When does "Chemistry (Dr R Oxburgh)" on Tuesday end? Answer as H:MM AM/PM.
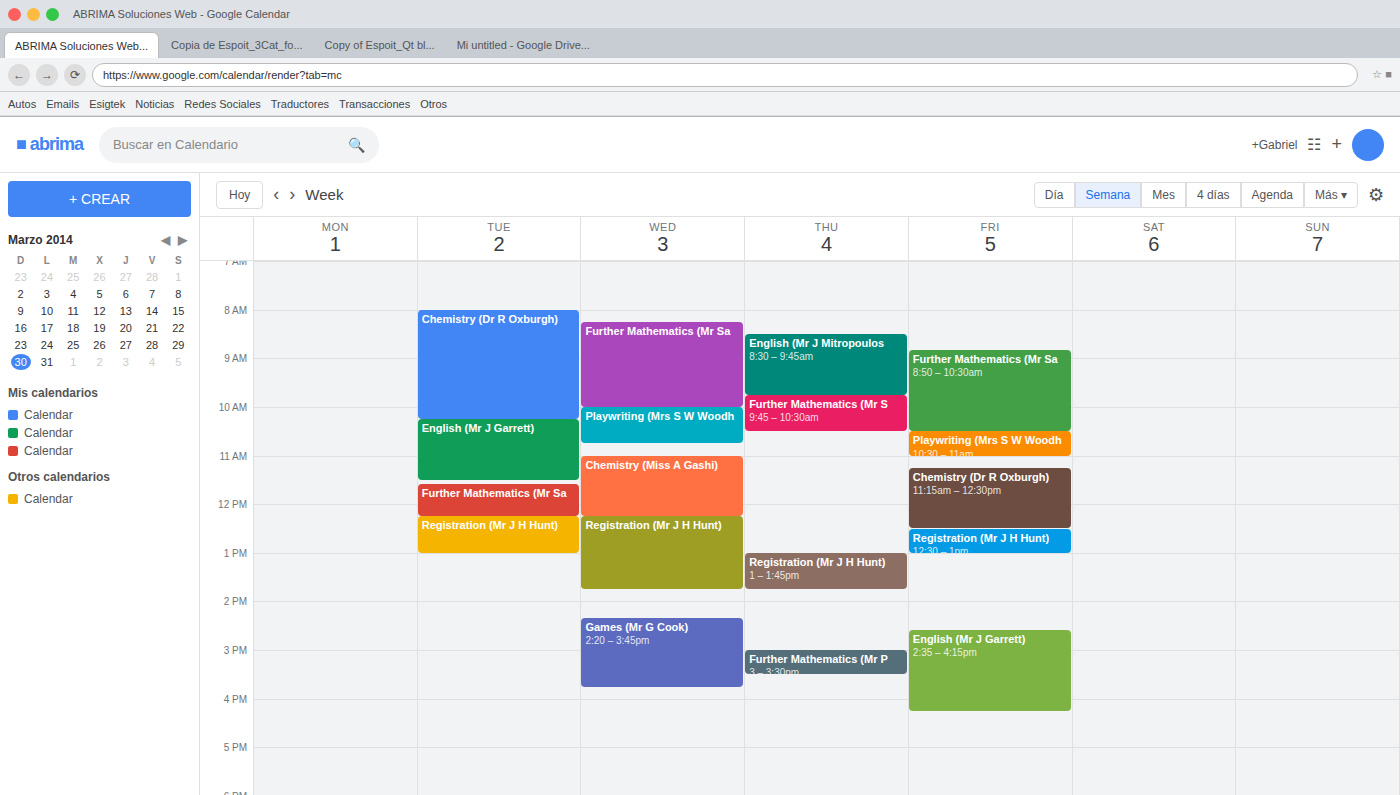
10:15 AM